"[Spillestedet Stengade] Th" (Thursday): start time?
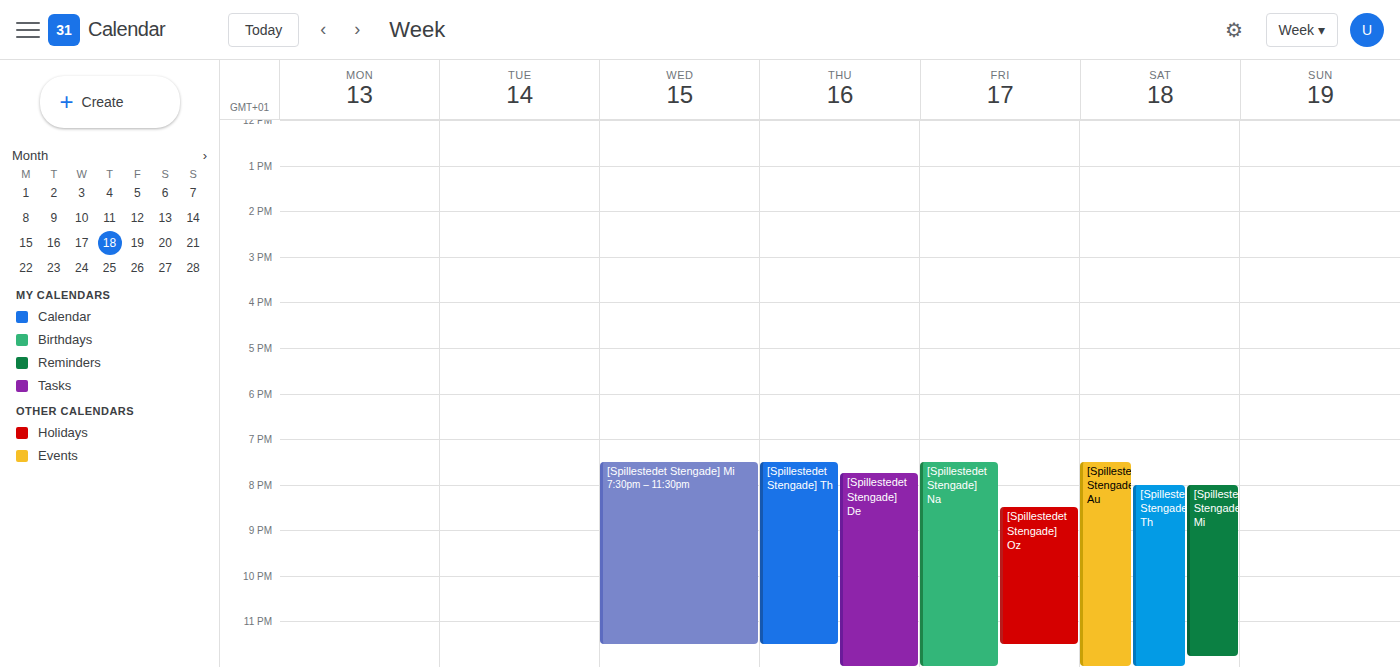
19:30